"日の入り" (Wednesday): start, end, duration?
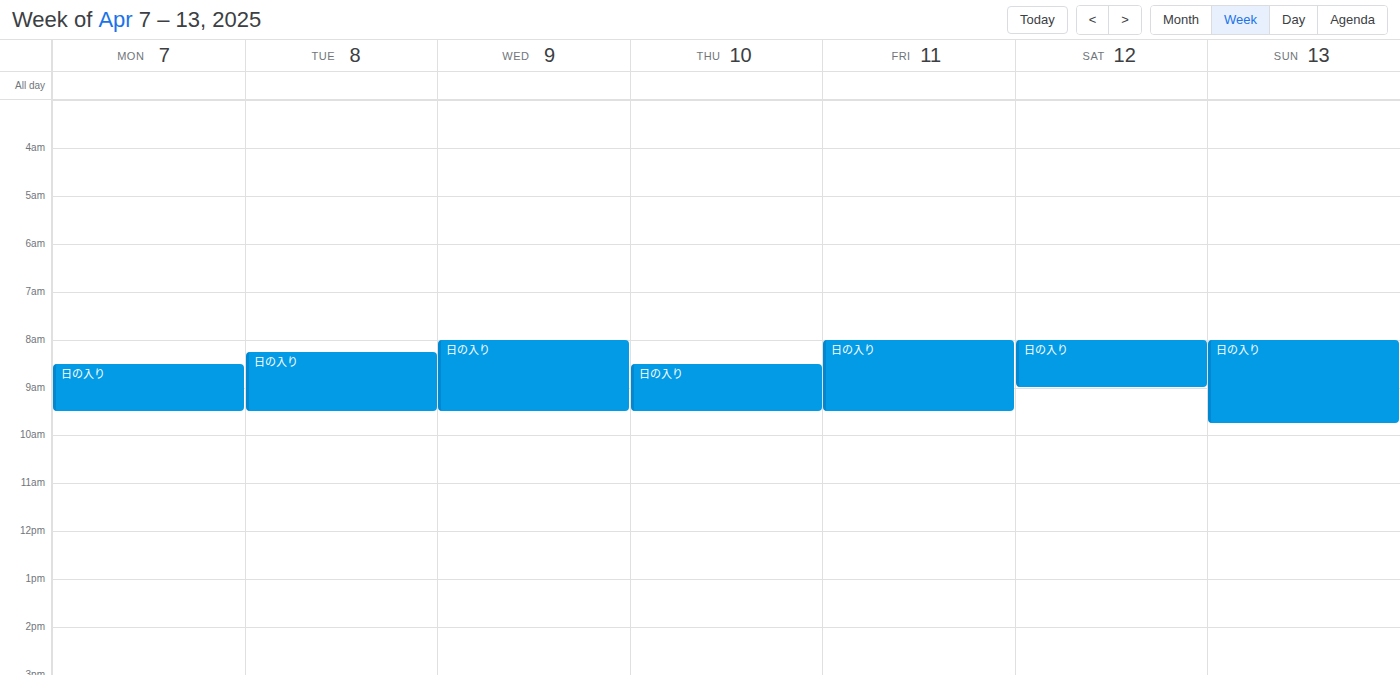
08:00 to 09:30, 1 hour 30 minutes